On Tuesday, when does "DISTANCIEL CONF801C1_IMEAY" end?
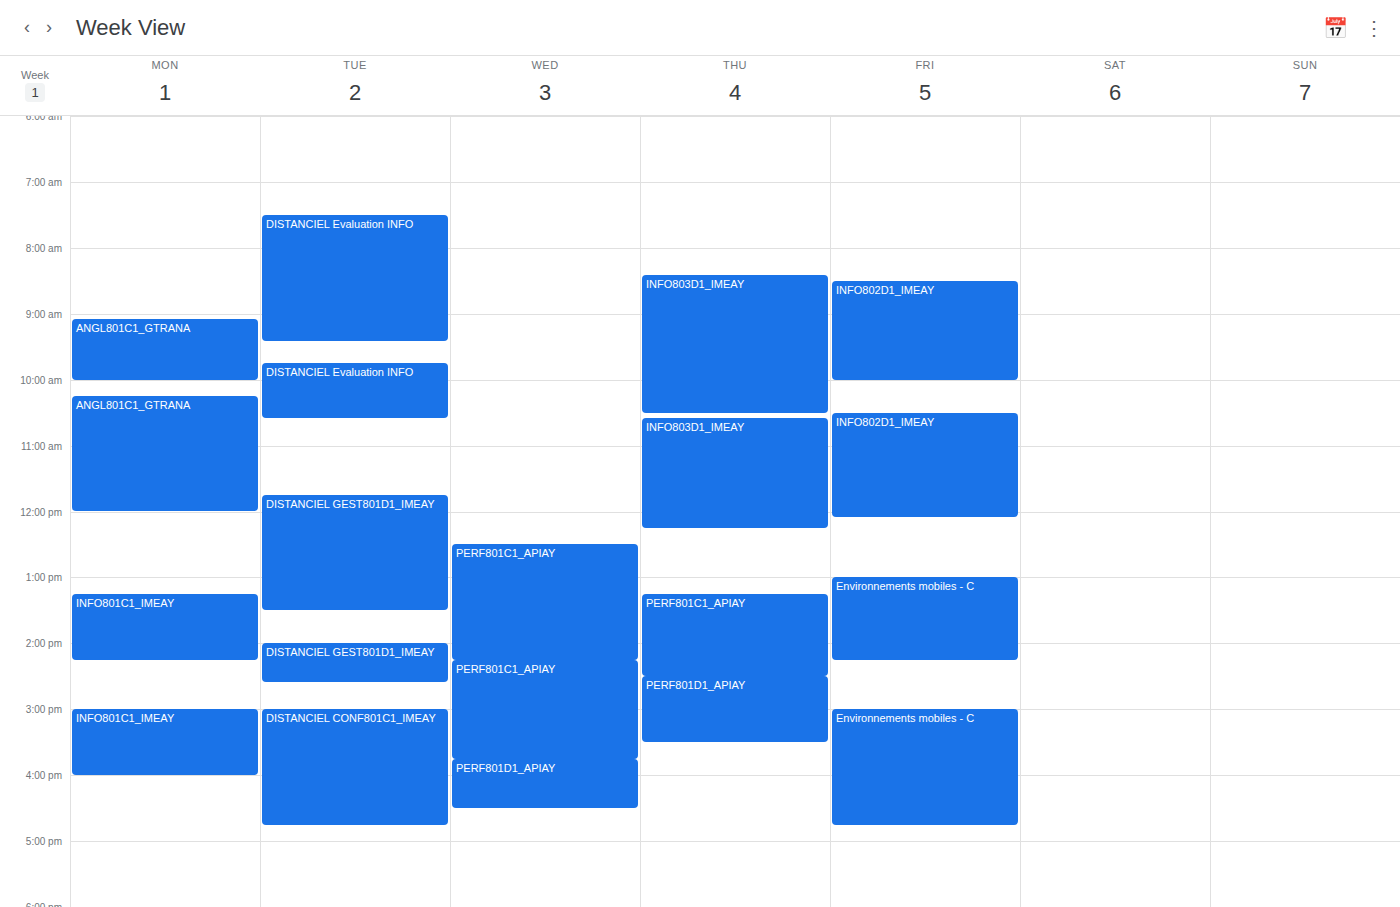
4:45 PM